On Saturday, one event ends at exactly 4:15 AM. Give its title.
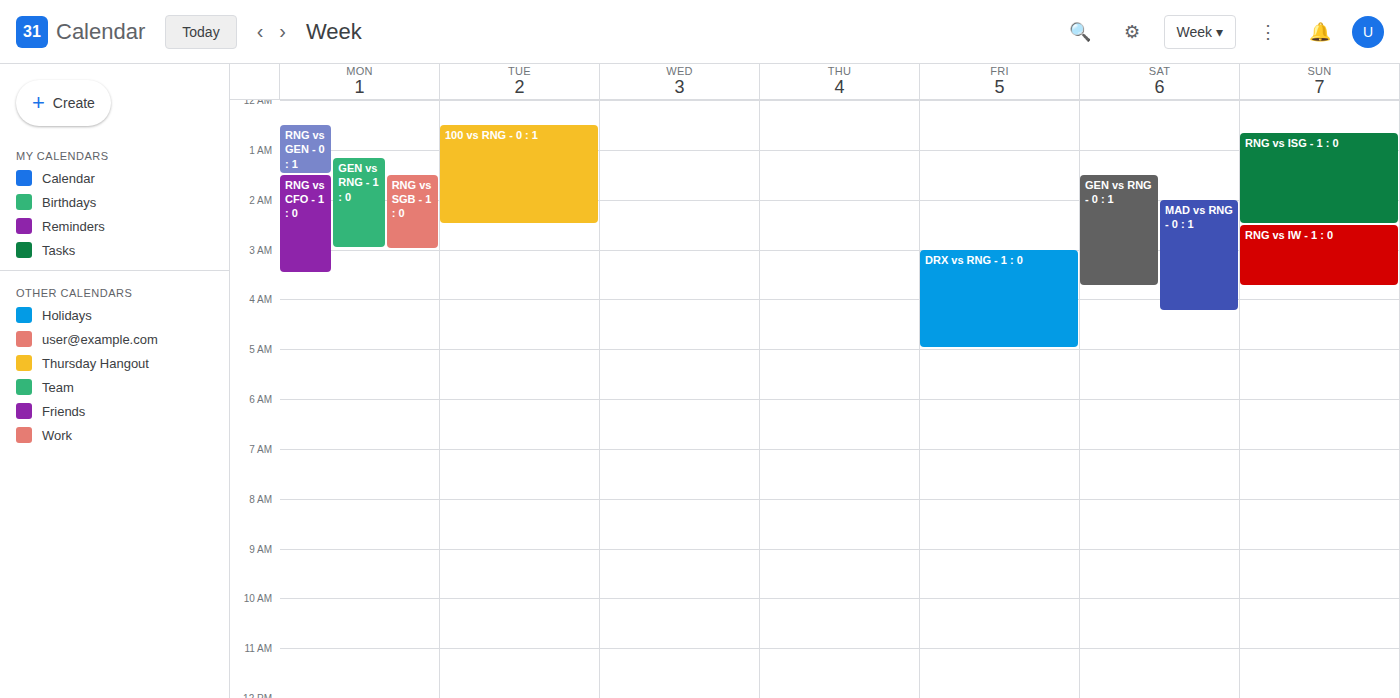
"MAD vs RNG - 0 : 1"